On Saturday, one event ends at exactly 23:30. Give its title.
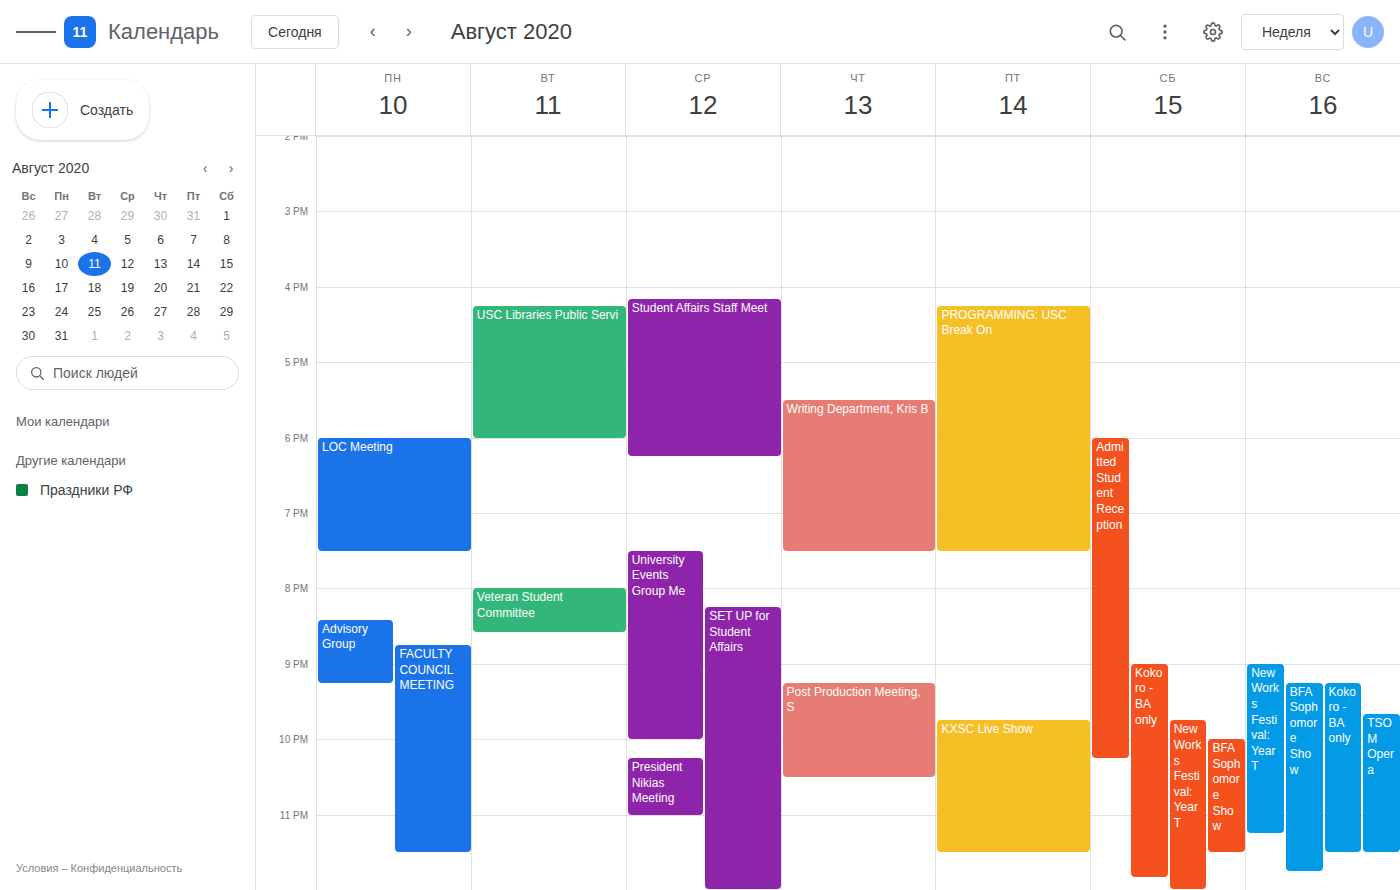
"BFA Sophomore Show"